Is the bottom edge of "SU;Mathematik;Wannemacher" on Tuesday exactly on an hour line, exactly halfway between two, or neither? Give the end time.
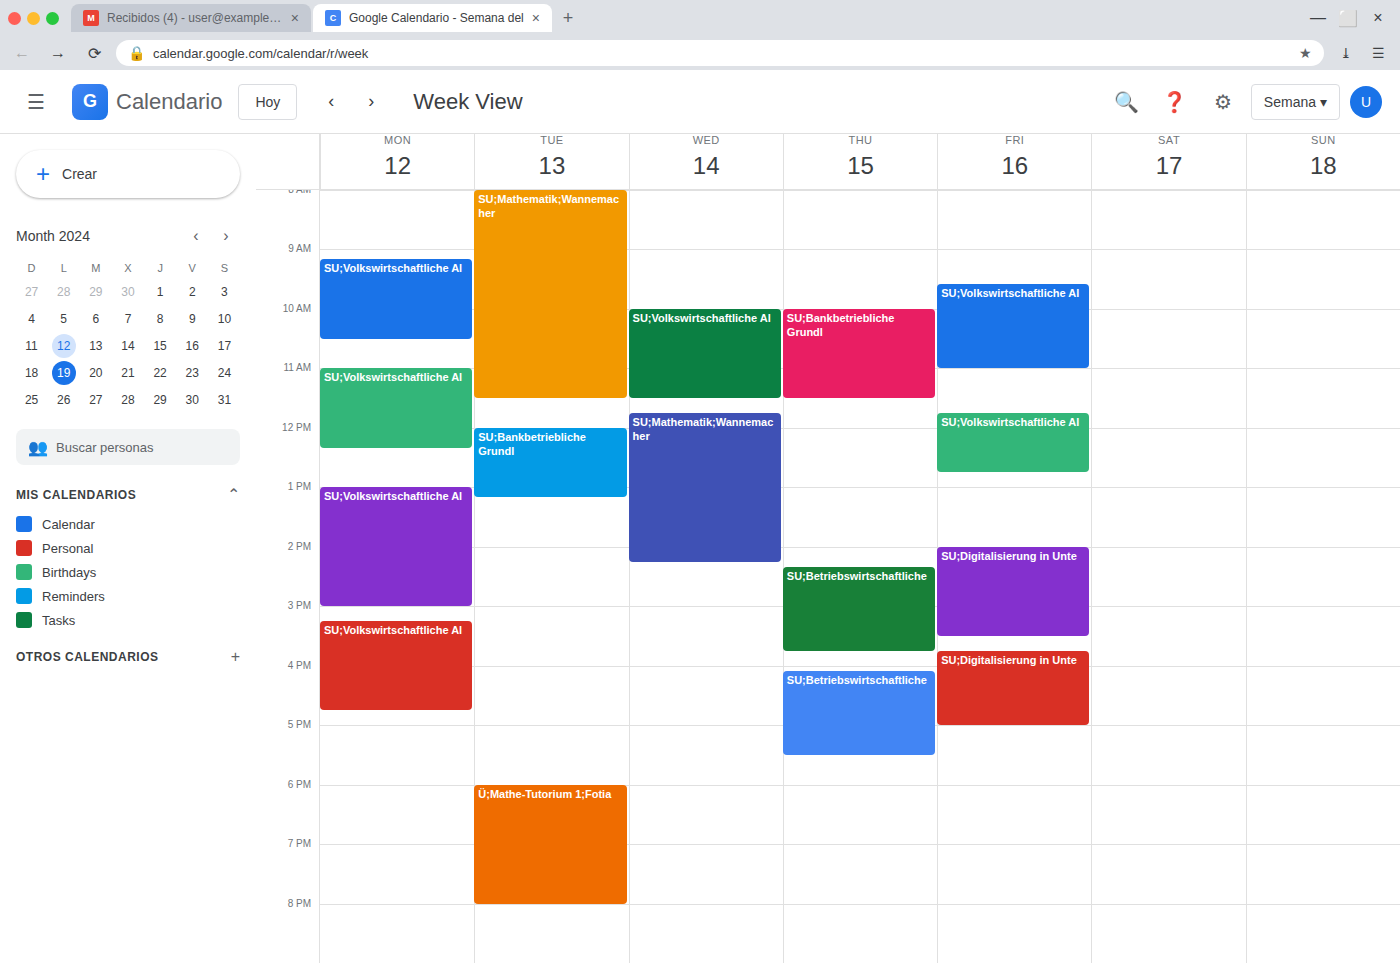
11:30 AM -- halfway between the 11 AM and 12 PM lines.